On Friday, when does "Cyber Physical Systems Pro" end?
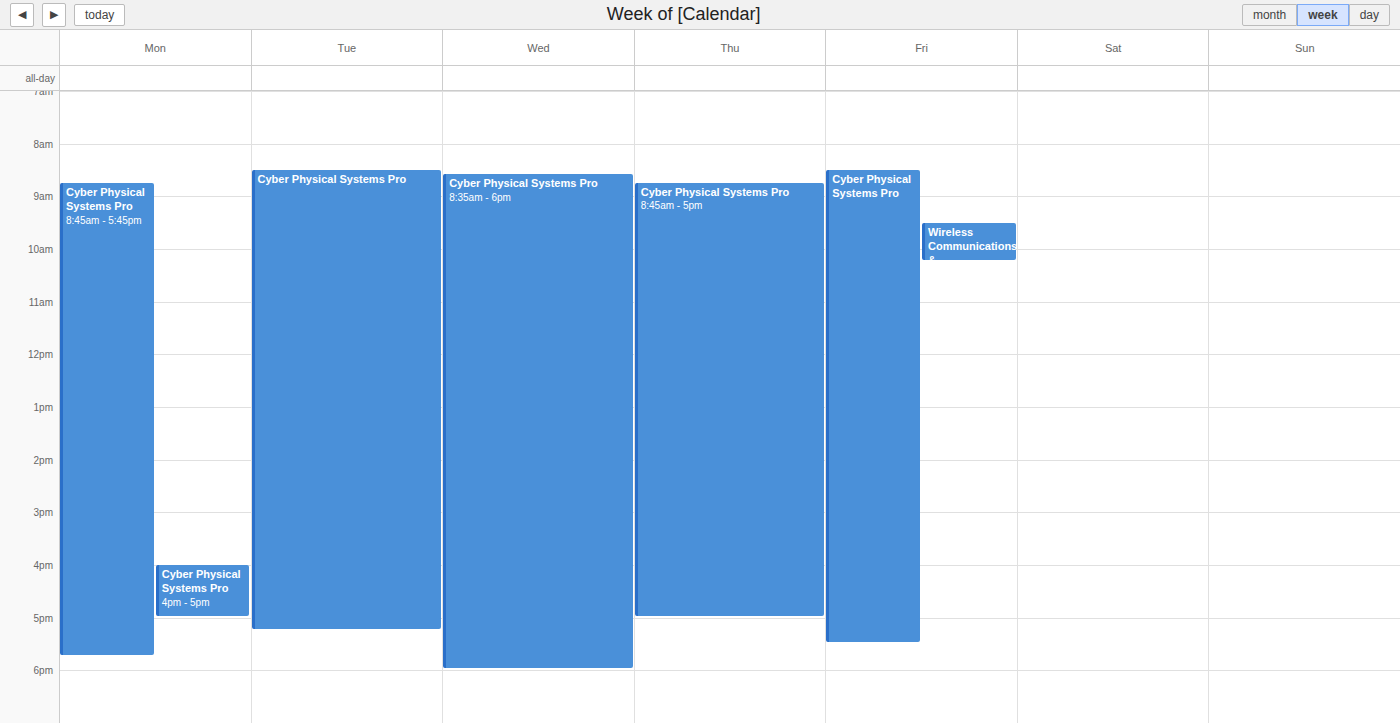
5:30 PM